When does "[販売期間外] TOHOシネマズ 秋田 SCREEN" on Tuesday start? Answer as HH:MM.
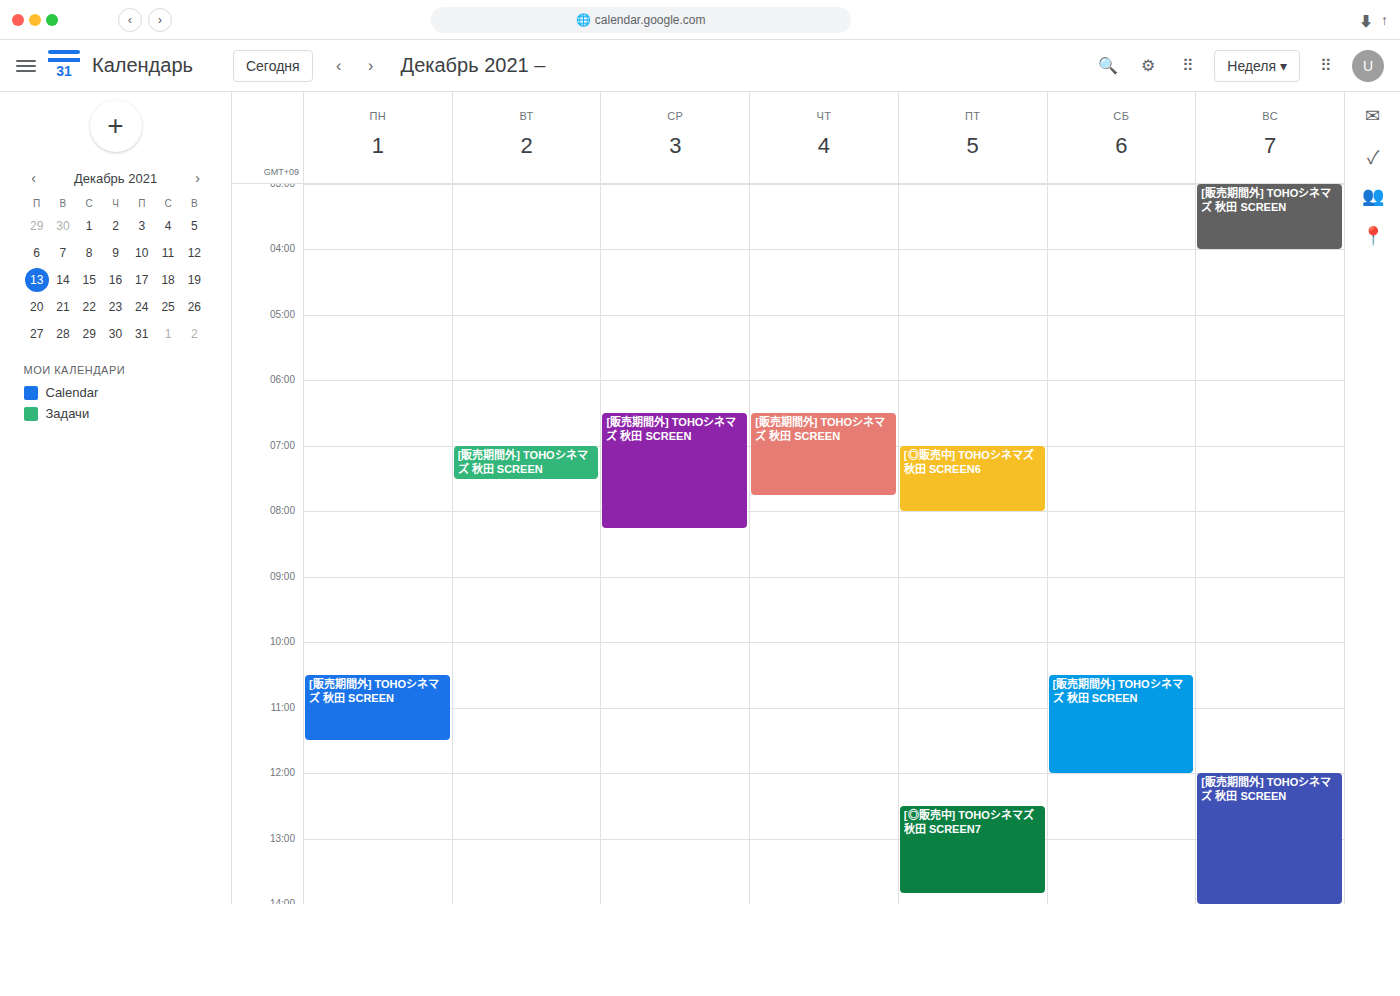
07:00